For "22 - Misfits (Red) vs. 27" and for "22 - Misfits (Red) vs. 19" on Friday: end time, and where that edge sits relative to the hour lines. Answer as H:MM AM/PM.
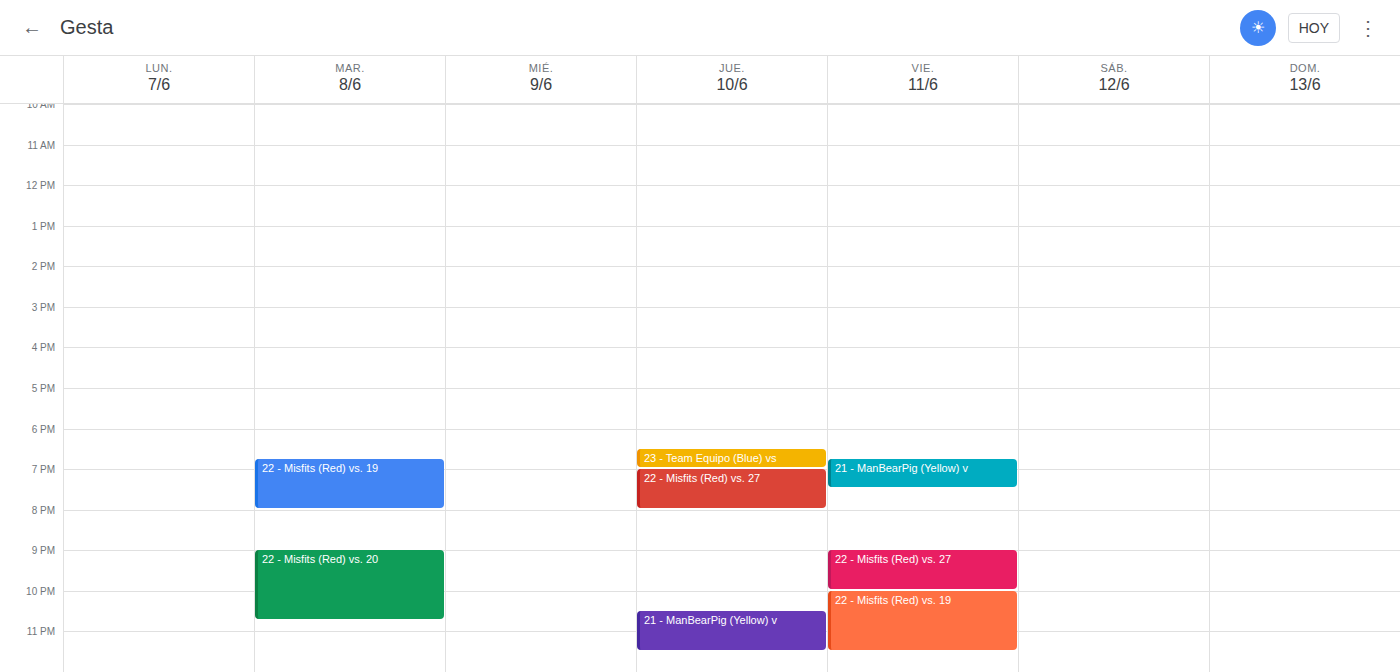
"22 - Misfits (Red) vs. 27": 10:00 PM, exactly on the 10 PM line. "22 - Misfits (Red) vs. 19": 11:30 PM, halfway between the 11 PM and 12 AM lines.